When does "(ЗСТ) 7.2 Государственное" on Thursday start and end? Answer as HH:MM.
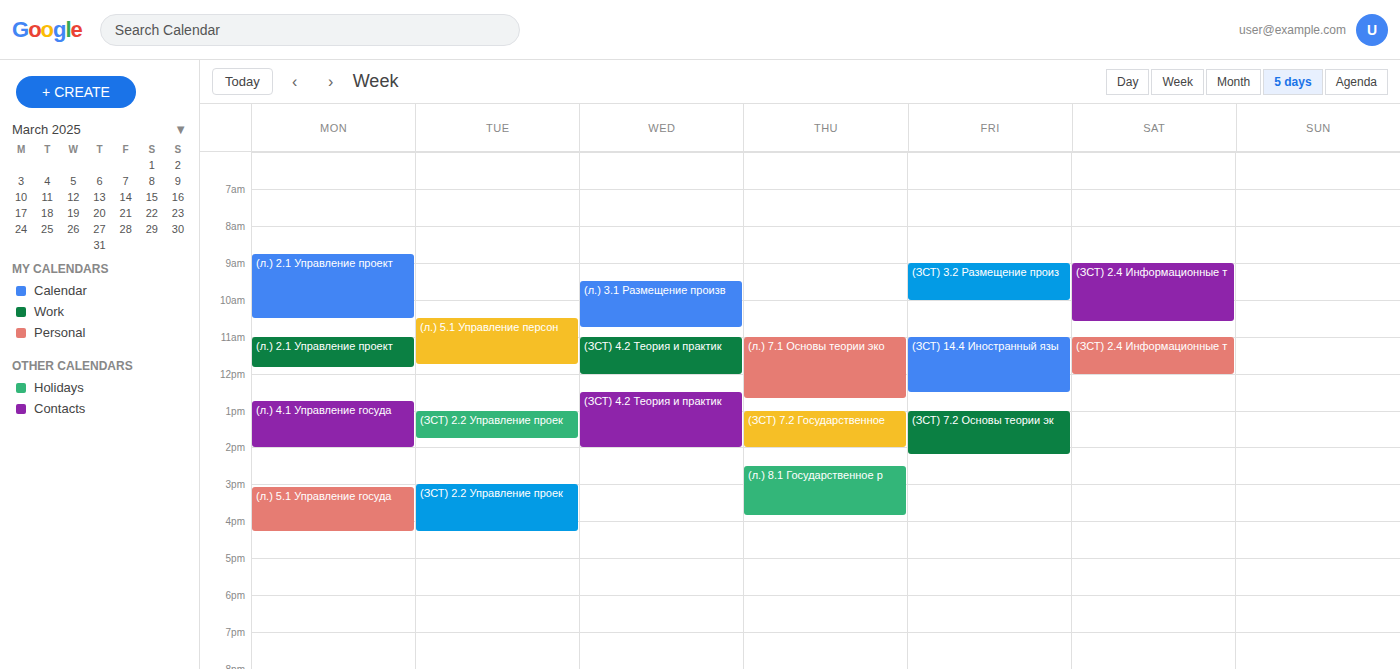
13:00 to 14:00